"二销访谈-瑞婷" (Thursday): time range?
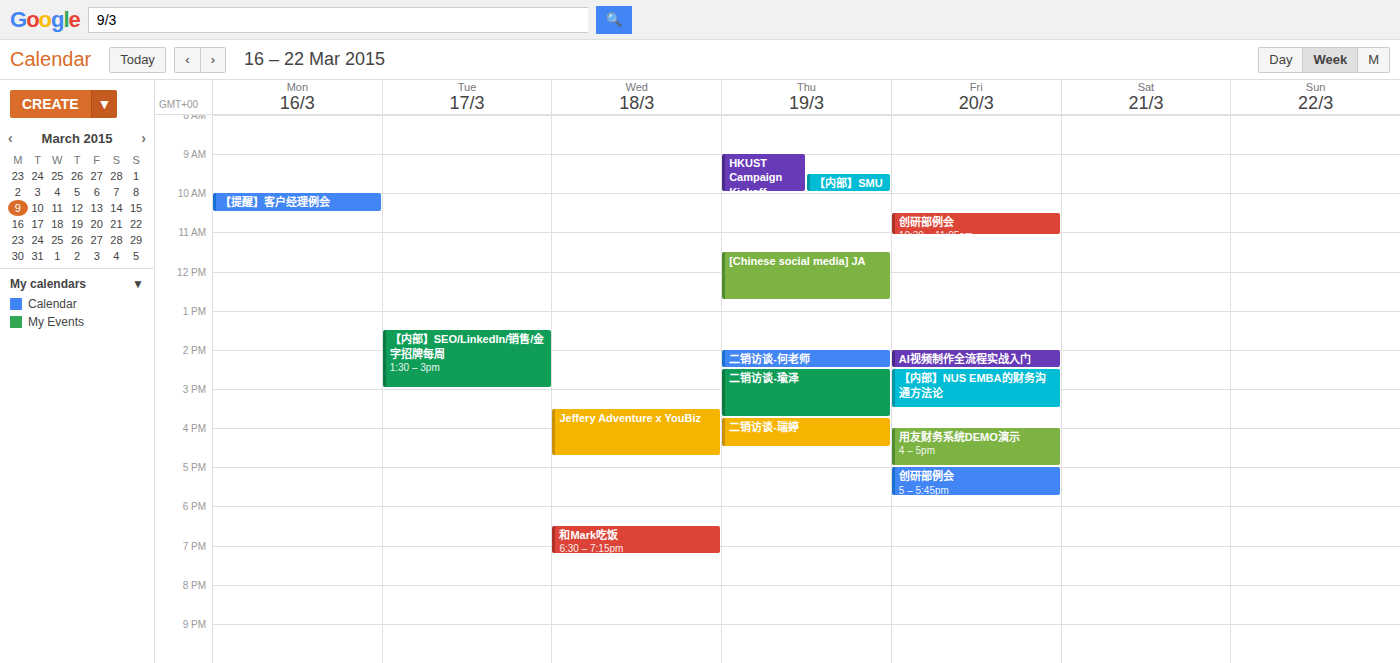
3:45 PM to 4:30 PM